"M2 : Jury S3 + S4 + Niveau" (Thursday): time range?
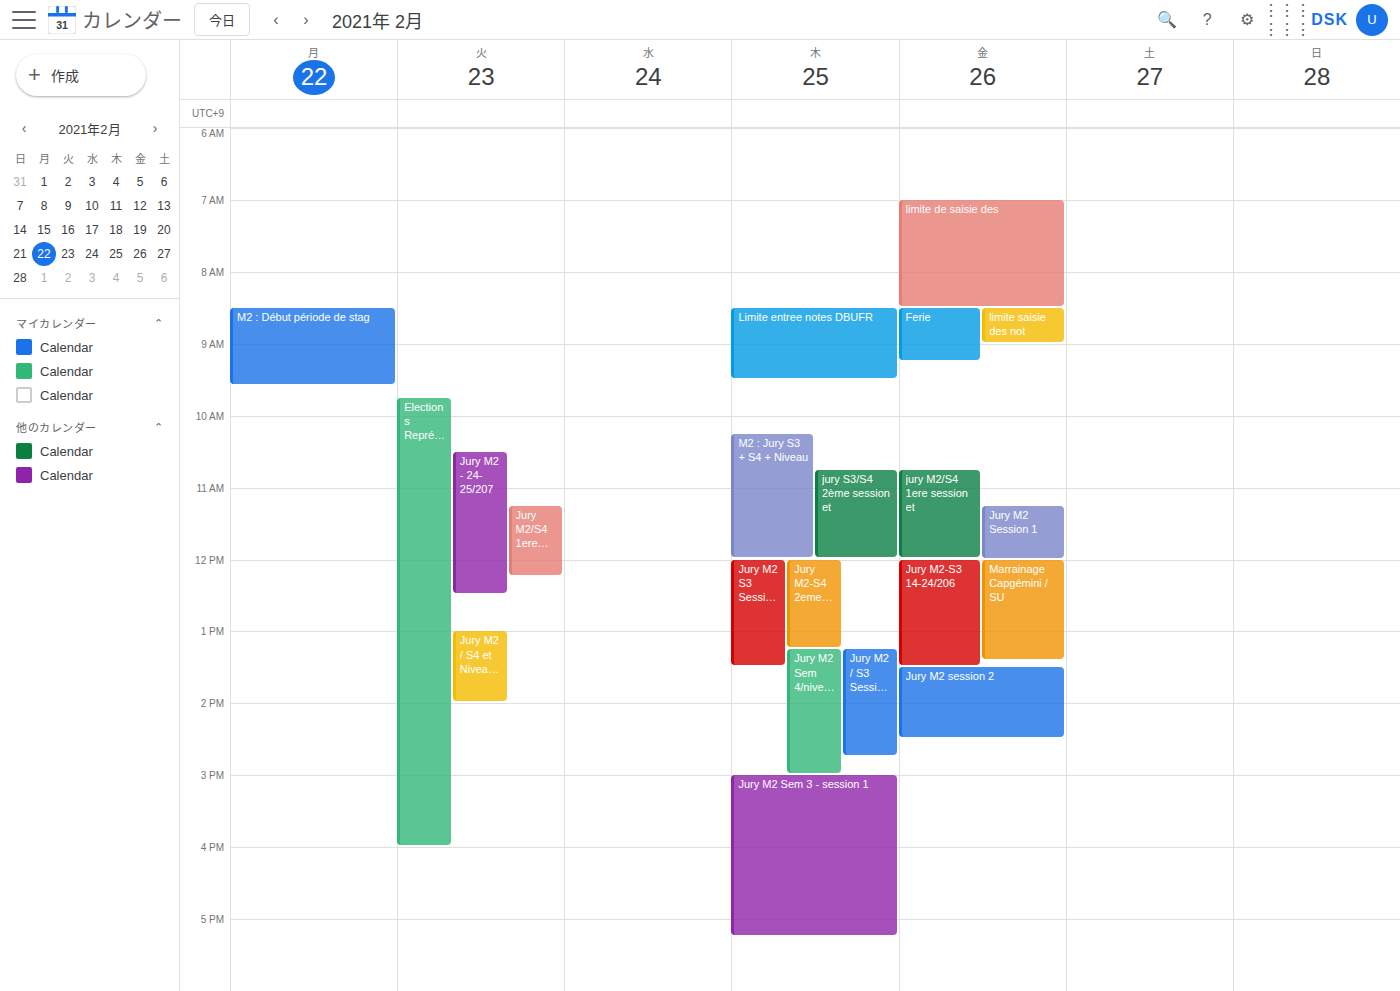
10:15 AM to 12:00 PM